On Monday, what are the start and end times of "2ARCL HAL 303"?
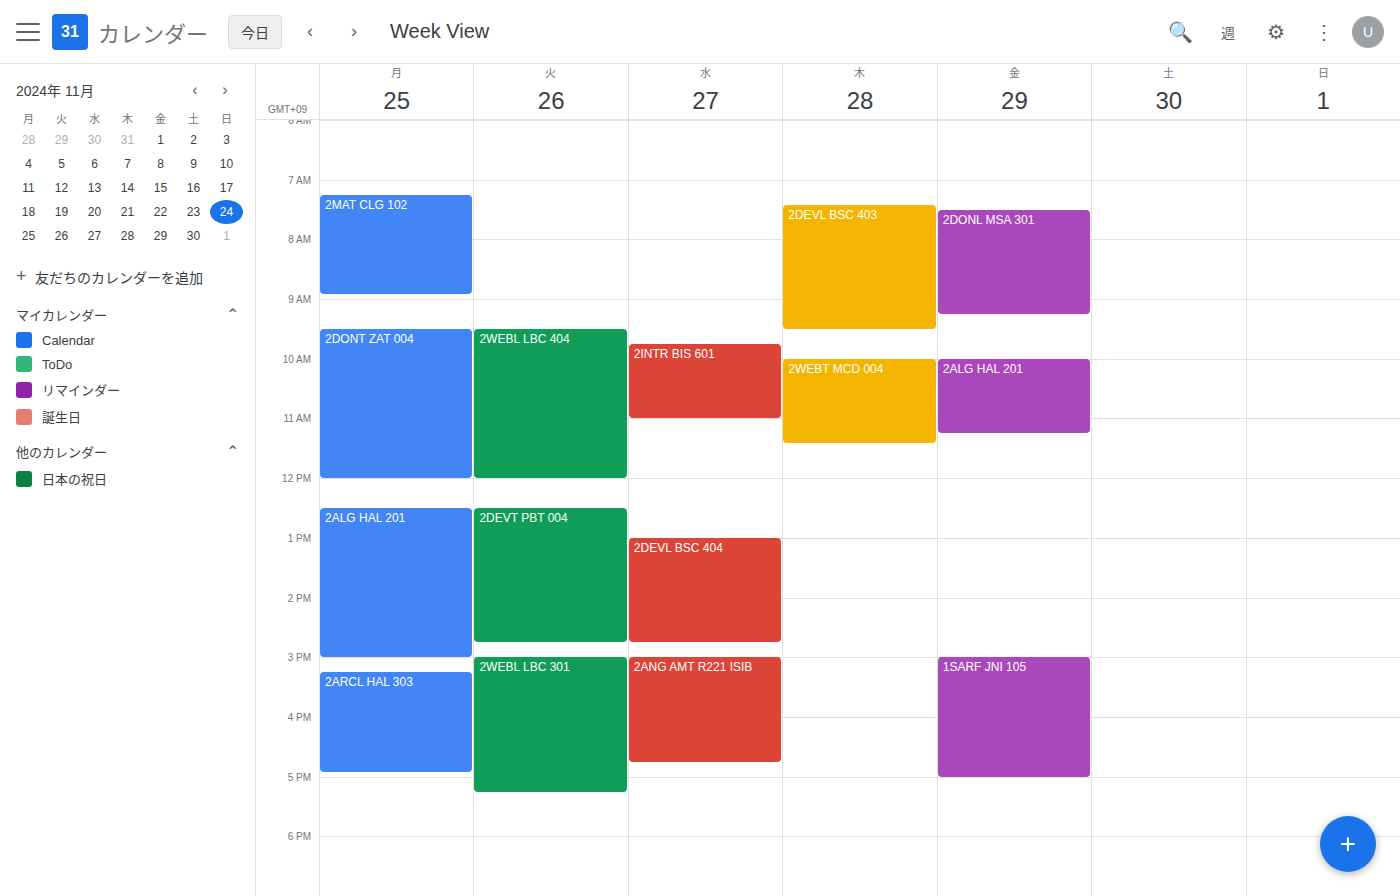
3:15 PM to 4:55 PM